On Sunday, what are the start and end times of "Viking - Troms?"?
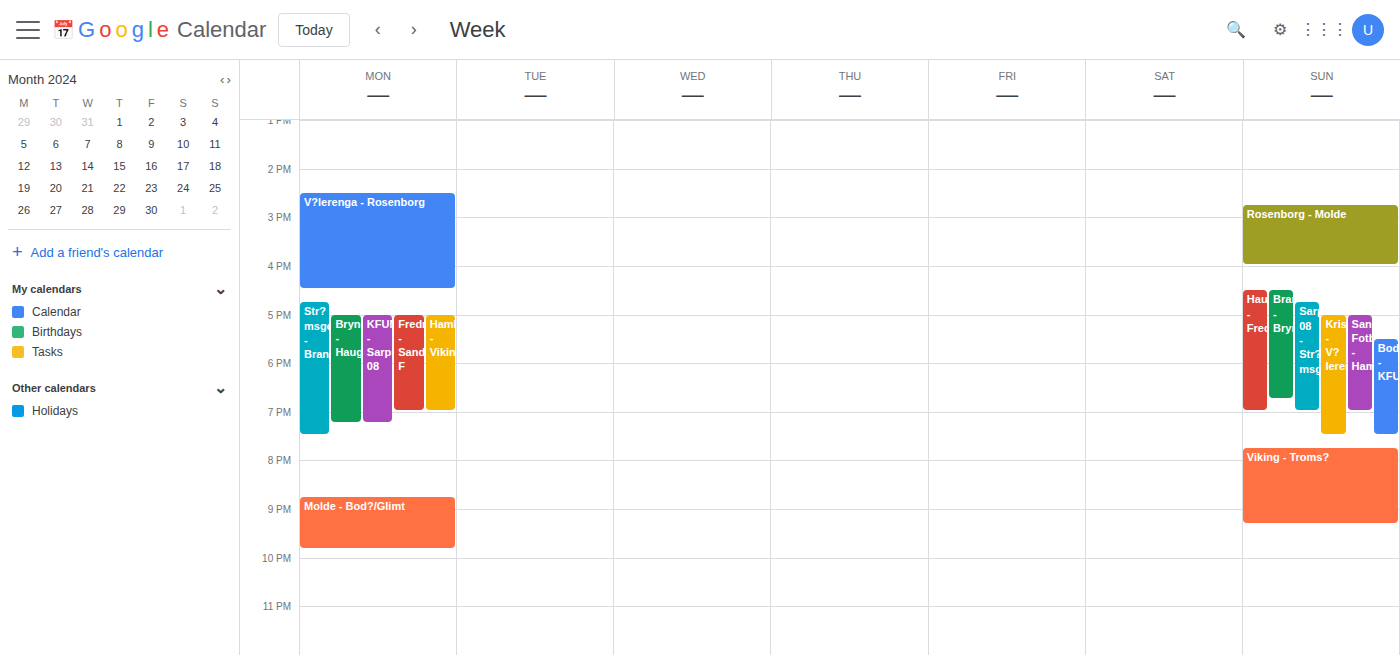
7:45 PM to 9:20 PM